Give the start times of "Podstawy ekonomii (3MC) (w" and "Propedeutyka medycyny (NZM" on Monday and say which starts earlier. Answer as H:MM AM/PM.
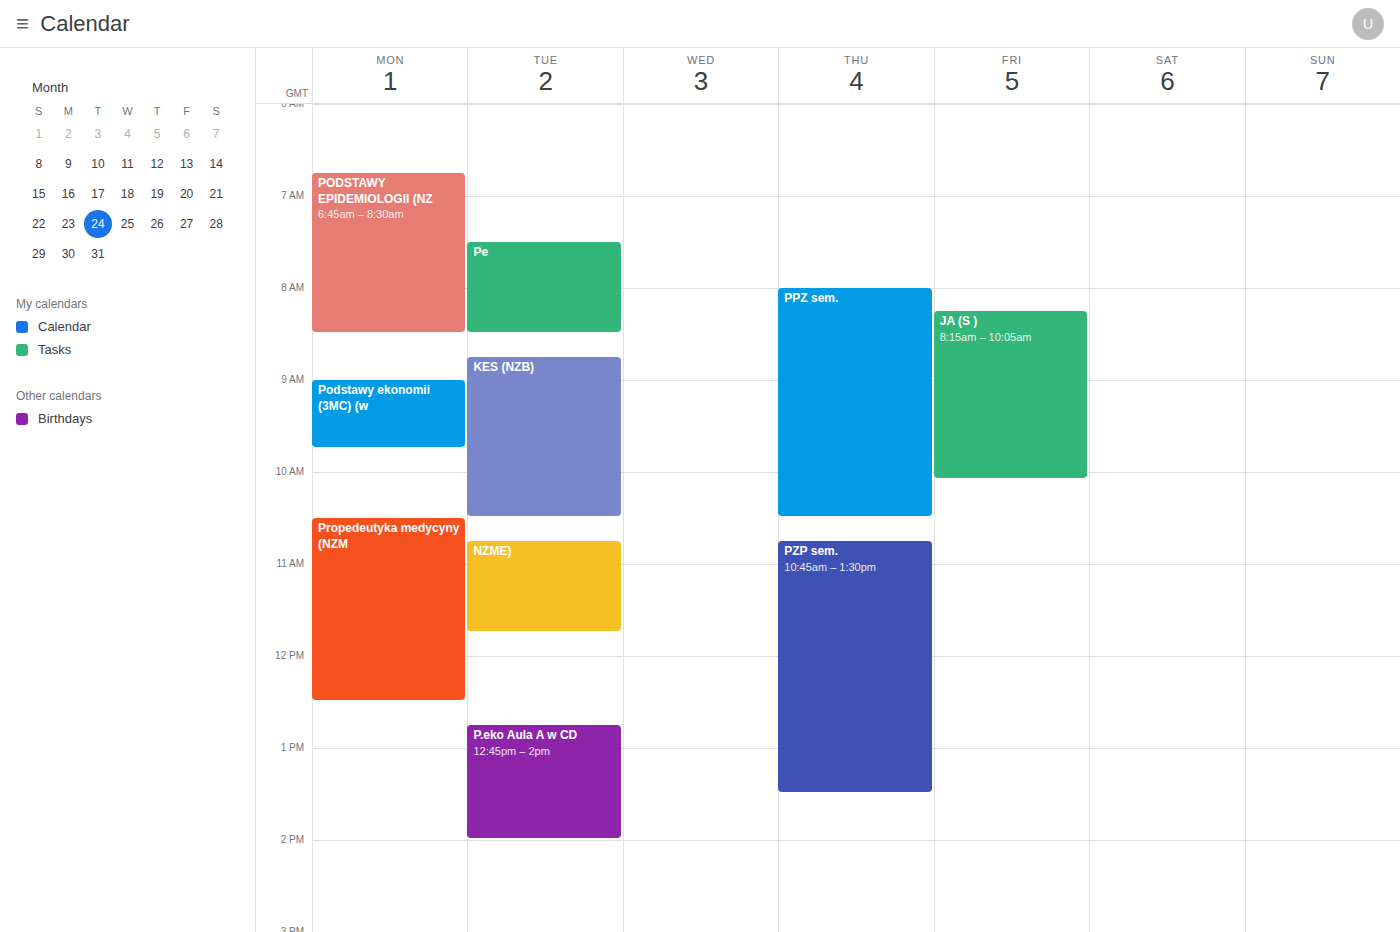
"Podstawy ekonomii (3MC) (w" 9:00 AM; "Propedeutyka medycyny (NZM" 10:30 AM.